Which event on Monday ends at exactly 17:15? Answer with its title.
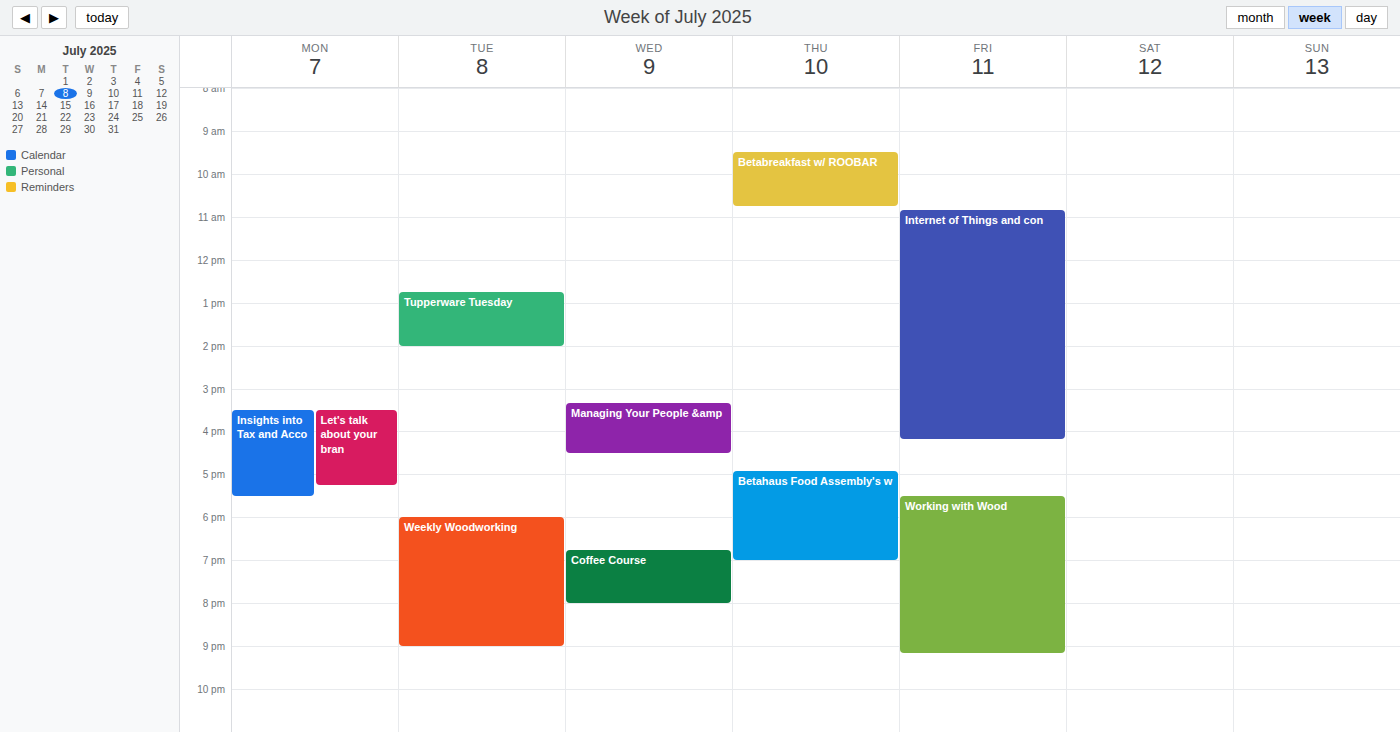
"Let's talk about your bran"